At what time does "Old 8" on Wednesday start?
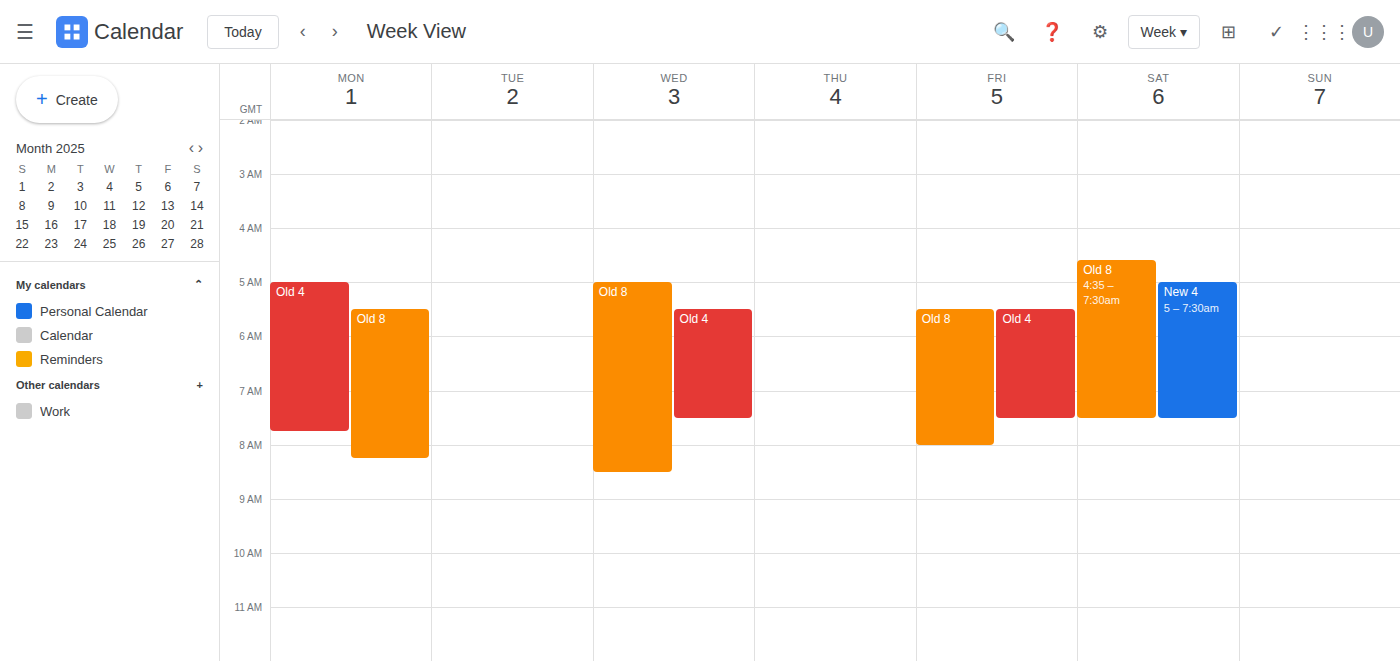
5:00 AM